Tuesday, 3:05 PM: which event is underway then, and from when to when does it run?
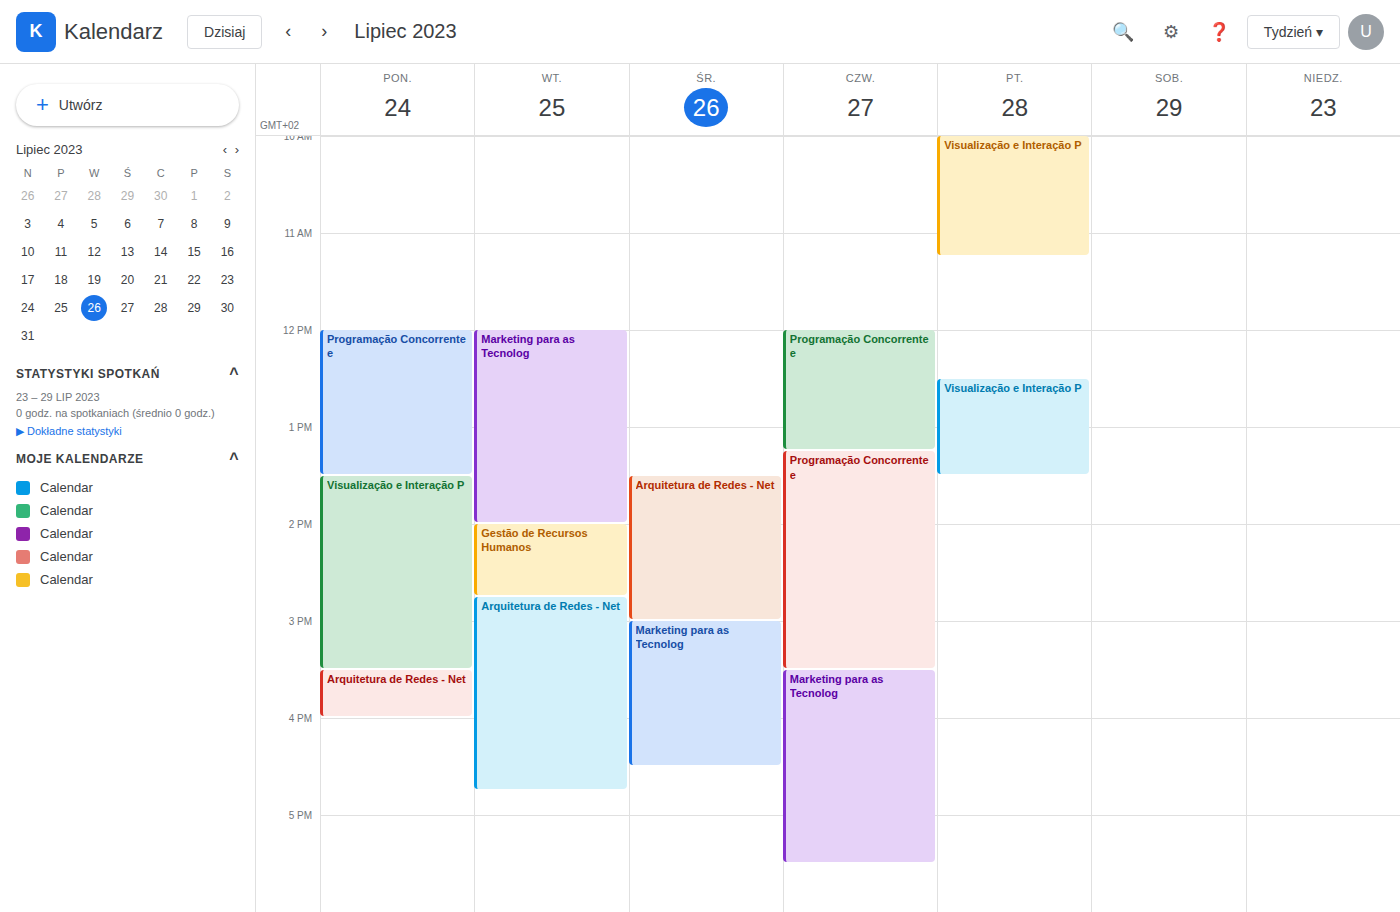
"Arquitetura de Redes - Net", 2:45 PM to 4:45 PM